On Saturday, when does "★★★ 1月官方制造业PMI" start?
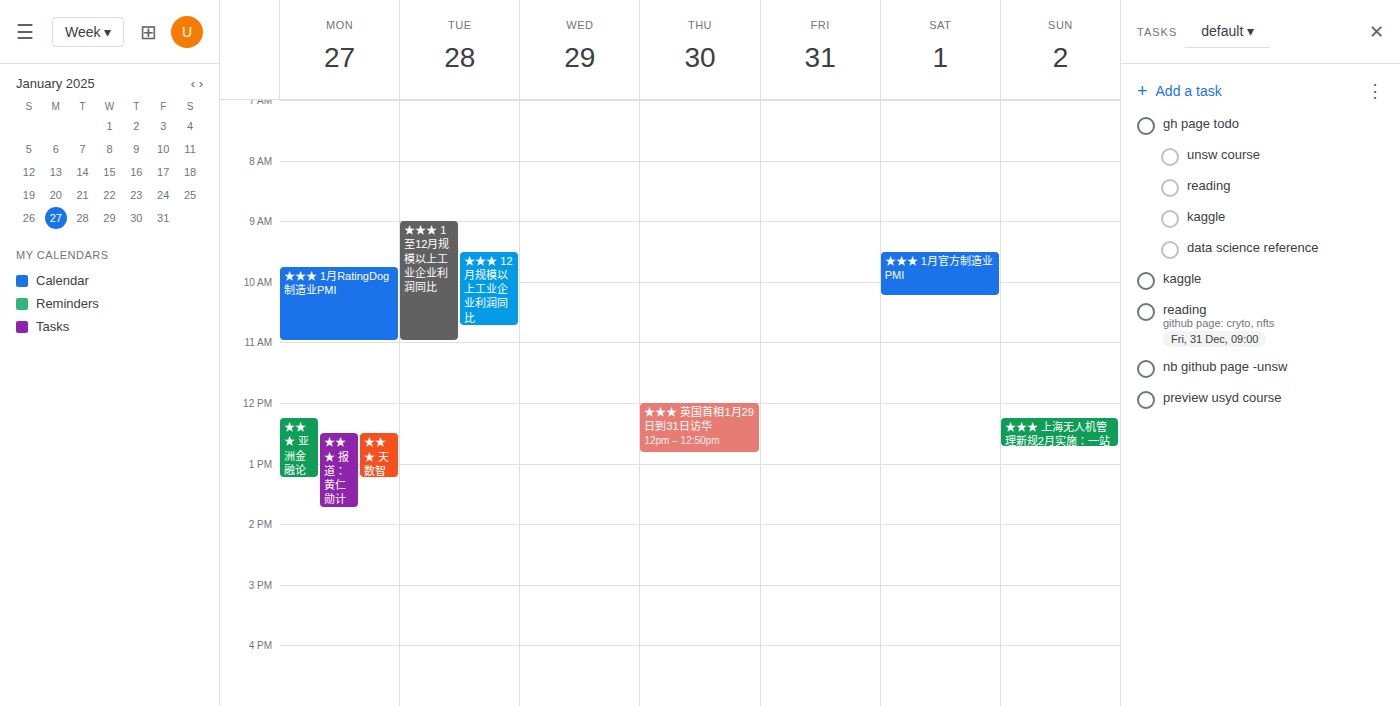
9:30 AM